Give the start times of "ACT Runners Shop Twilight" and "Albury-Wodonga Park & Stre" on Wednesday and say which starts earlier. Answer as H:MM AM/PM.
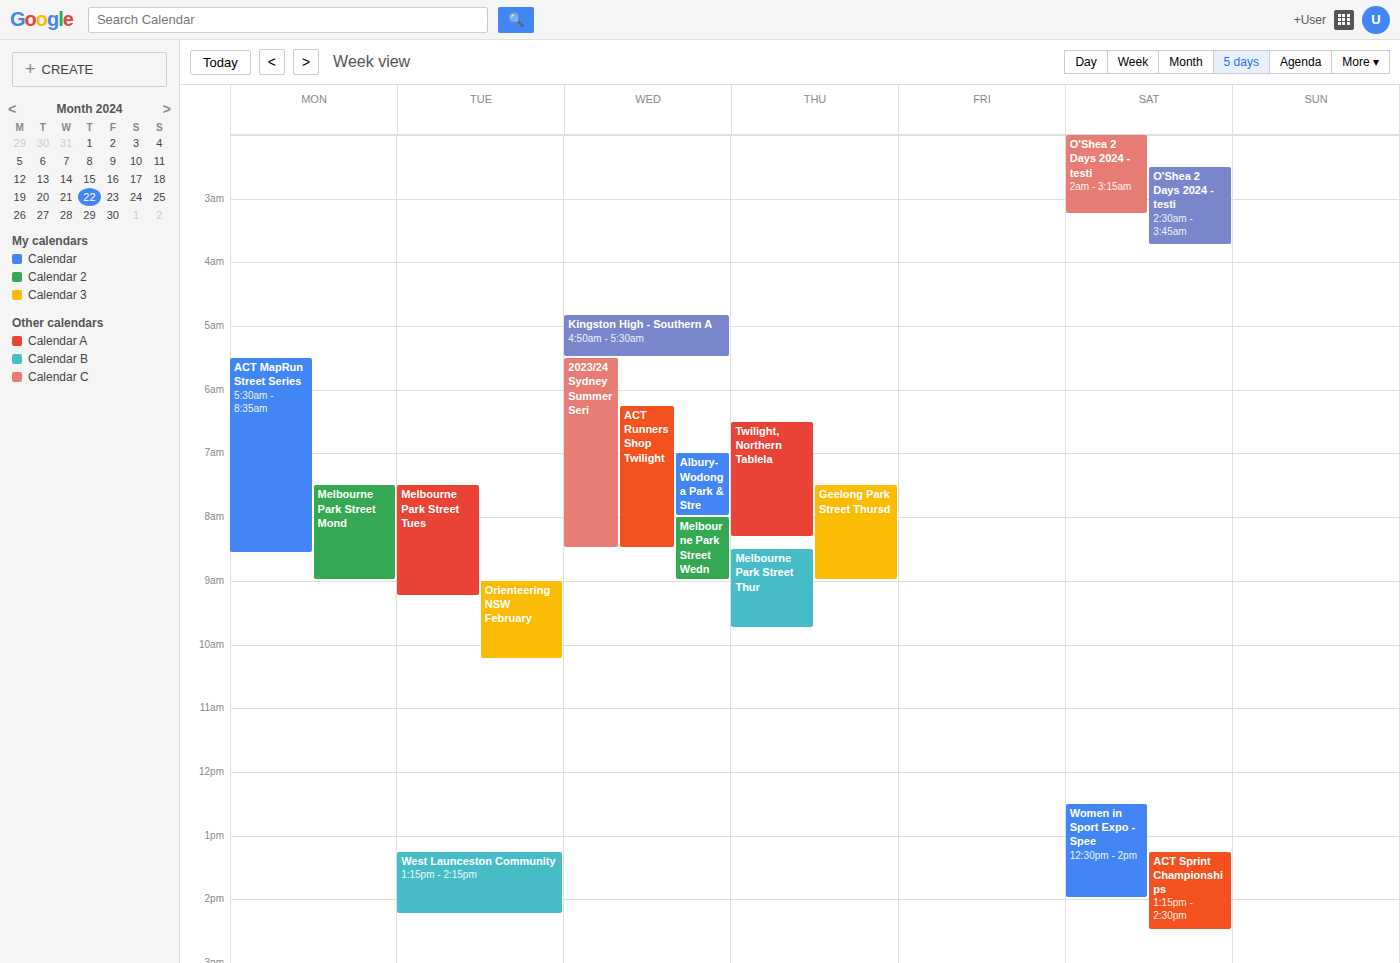
"ACT Runners Shop Twilight" 6:15 AM; "Albury-Wodonga Park & Stre" 7:00 AM.